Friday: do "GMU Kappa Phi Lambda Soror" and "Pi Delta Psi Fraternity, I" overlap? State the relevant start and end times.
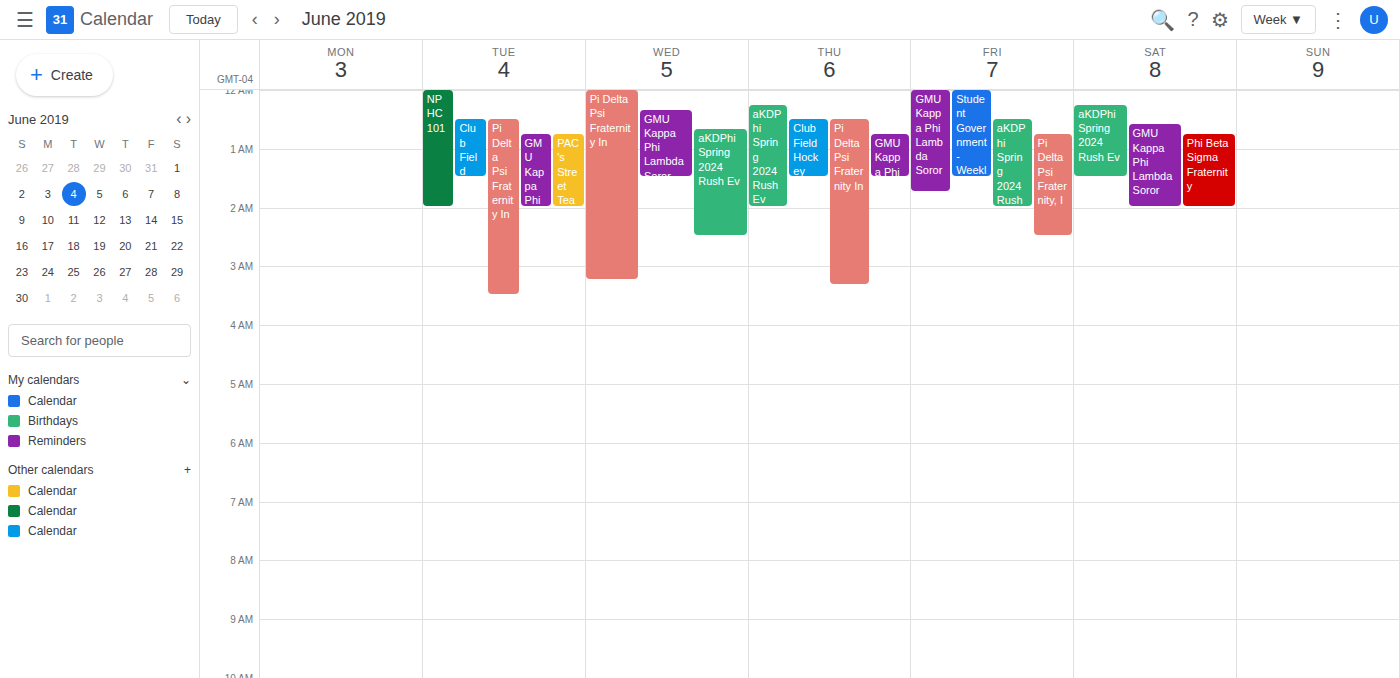
"Pi Delta Psi Fraternity, I" starts at 12:45 AM, before "GMU Kappa Phi Lambda Soror" ends at 1:45 AM -- they overlap.